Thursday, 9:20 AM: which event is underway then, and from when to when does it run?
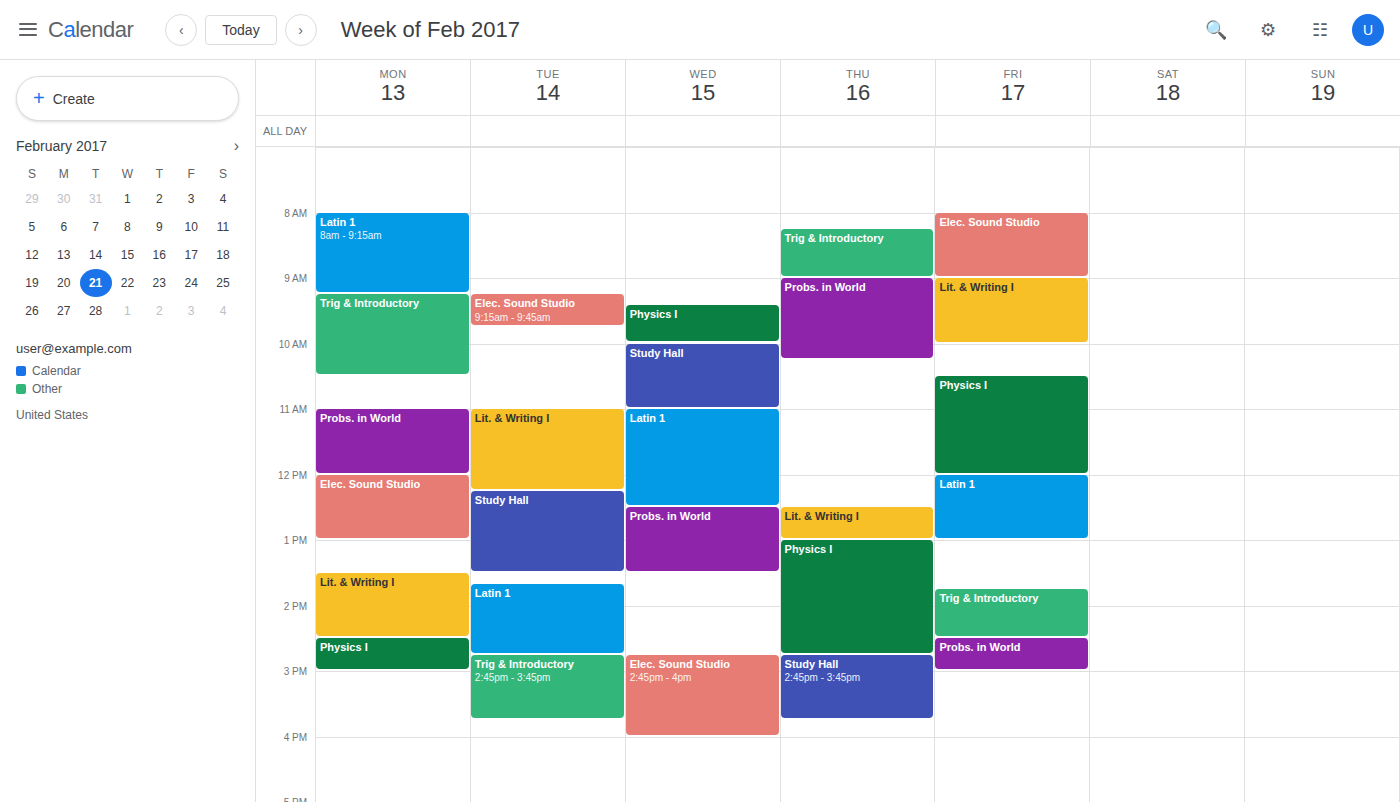
"Probs. in World", 9:00 AM to 10:15 AM